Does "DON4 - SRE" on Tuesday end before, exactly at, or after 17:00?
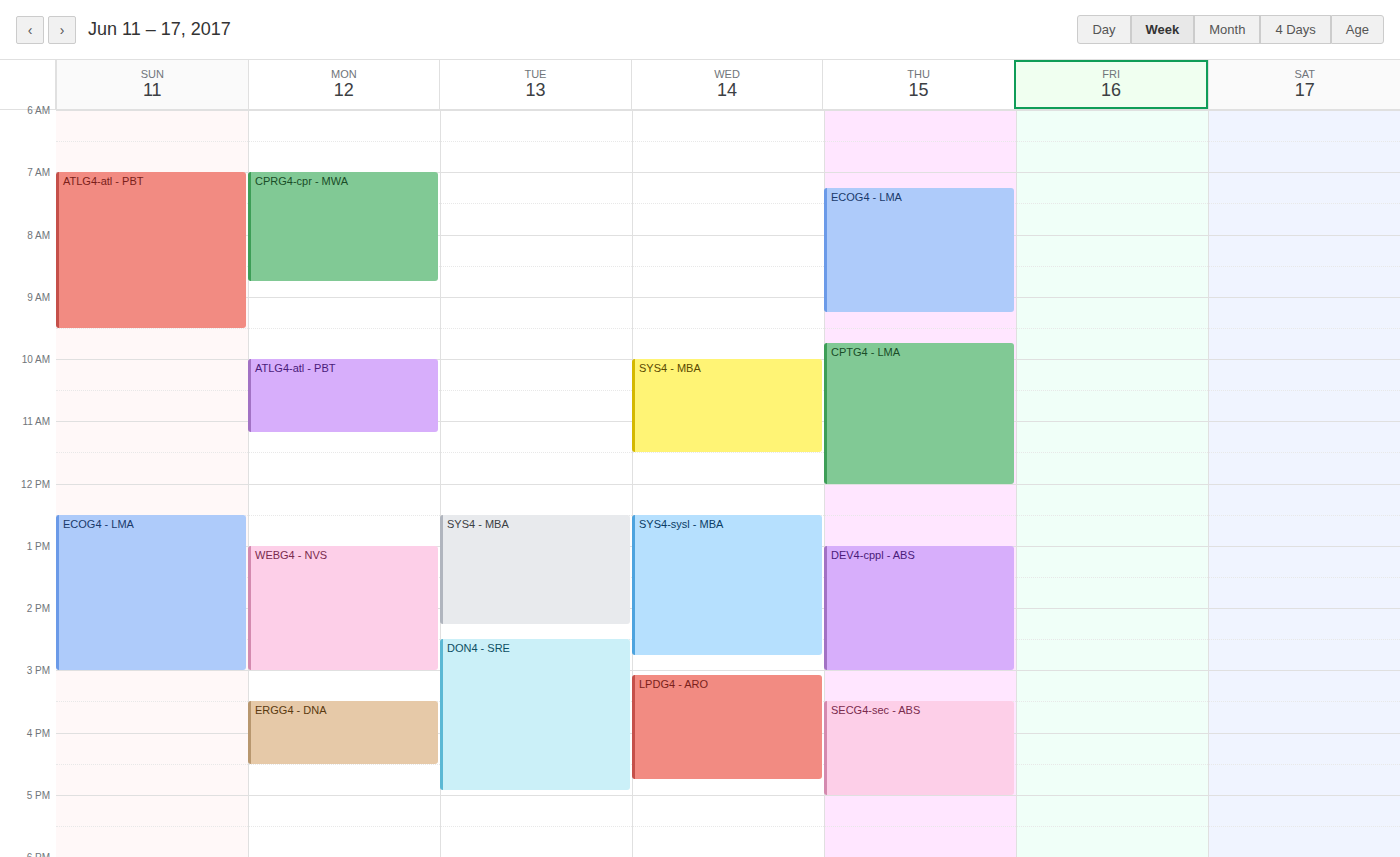
16:55 -- before 17:00, 5 minutes above the 17:00 line.